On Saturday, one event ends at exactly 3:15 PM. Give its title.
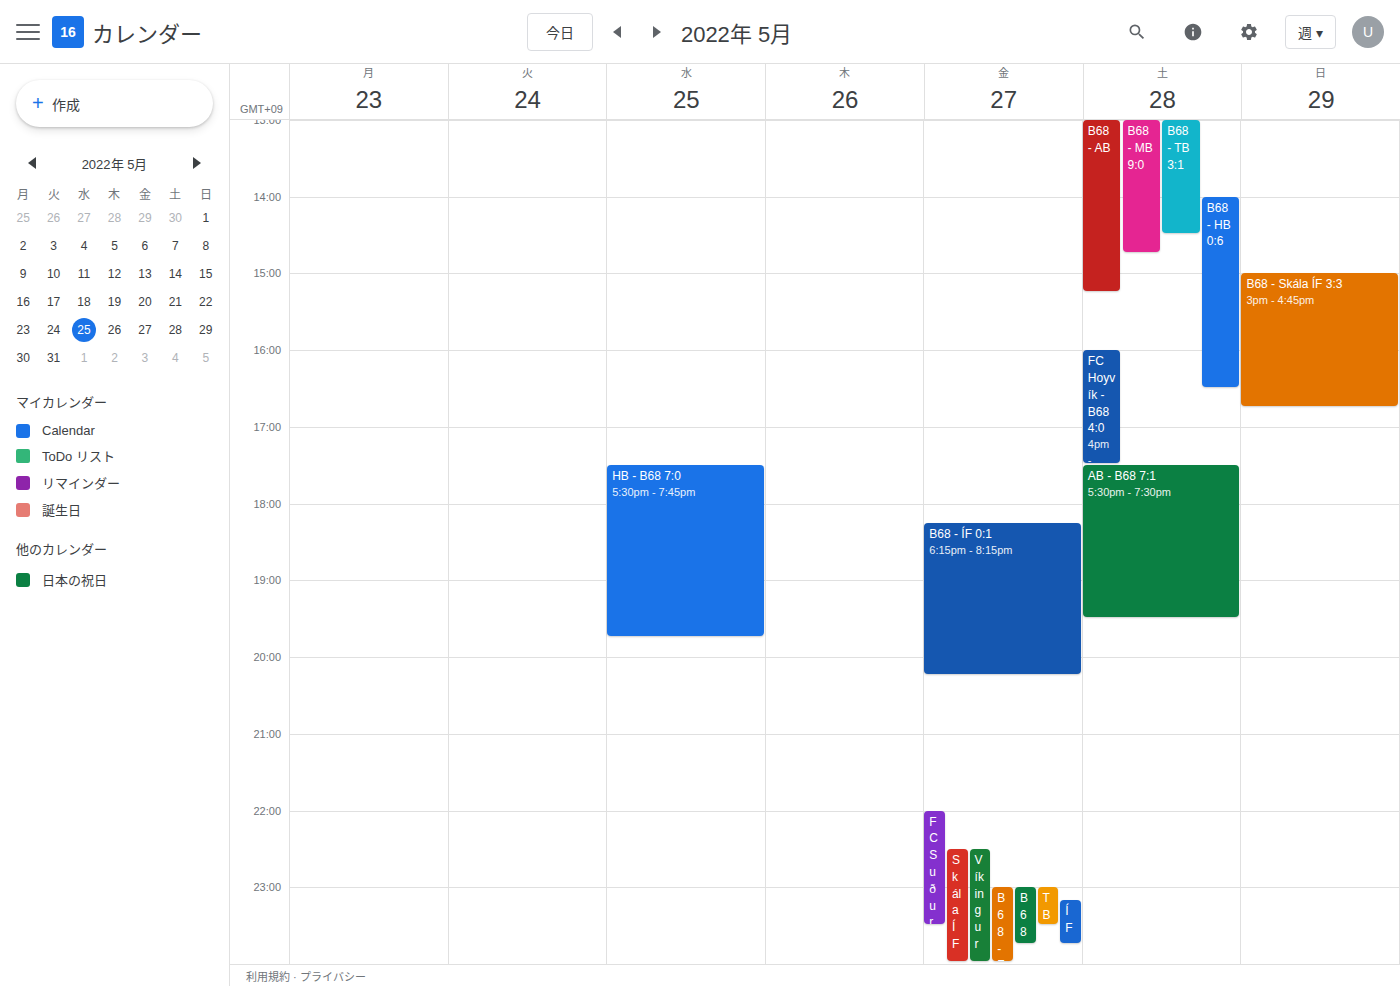
"B68 - AB"